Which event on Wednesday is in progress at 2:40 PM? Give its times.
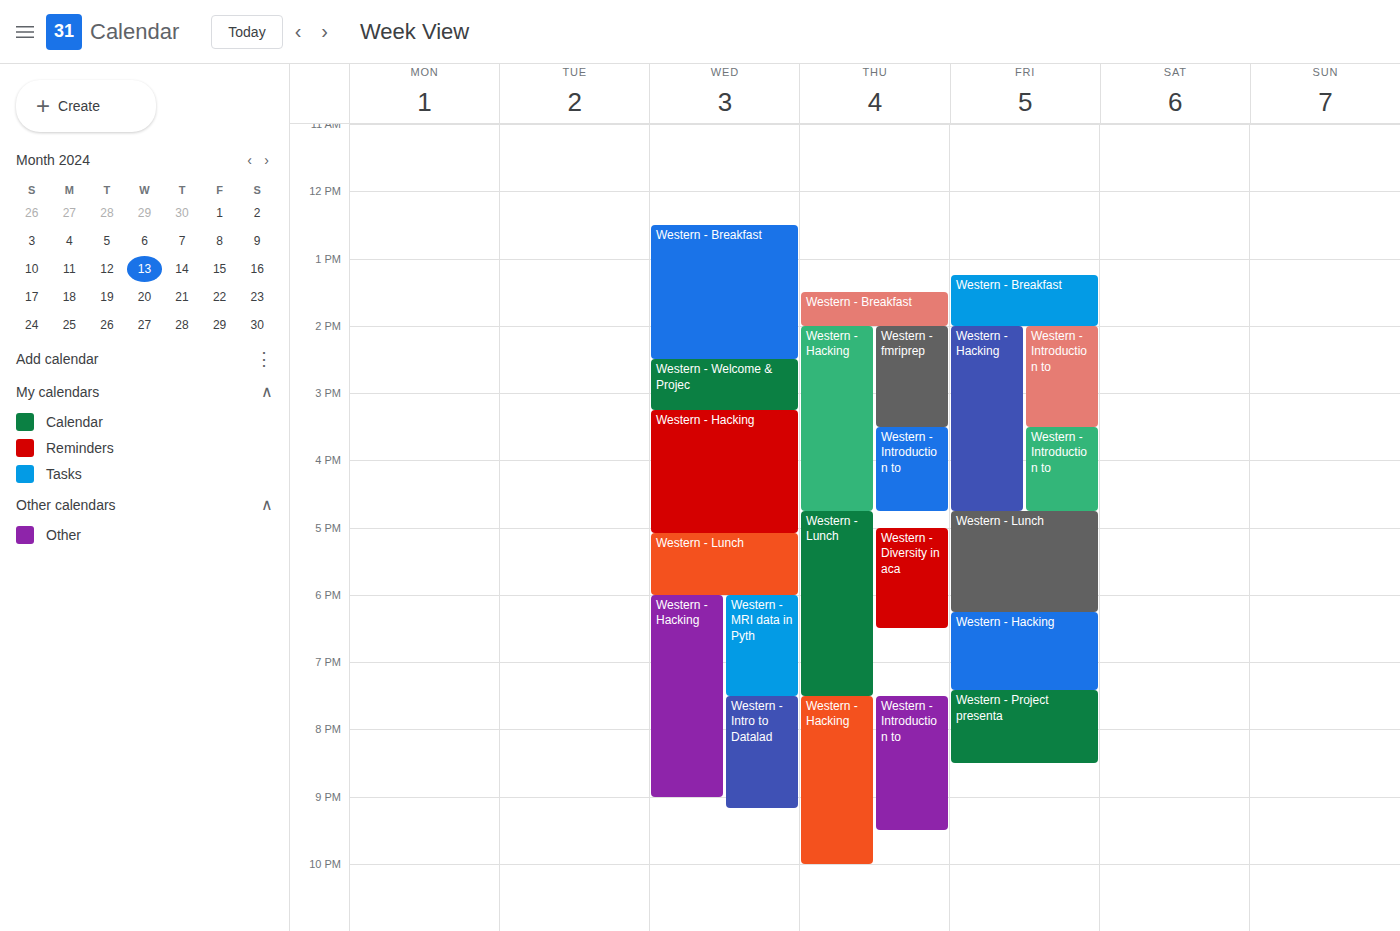
"Western - Welcome & Projec", 2:30 PM to 3:15 PM